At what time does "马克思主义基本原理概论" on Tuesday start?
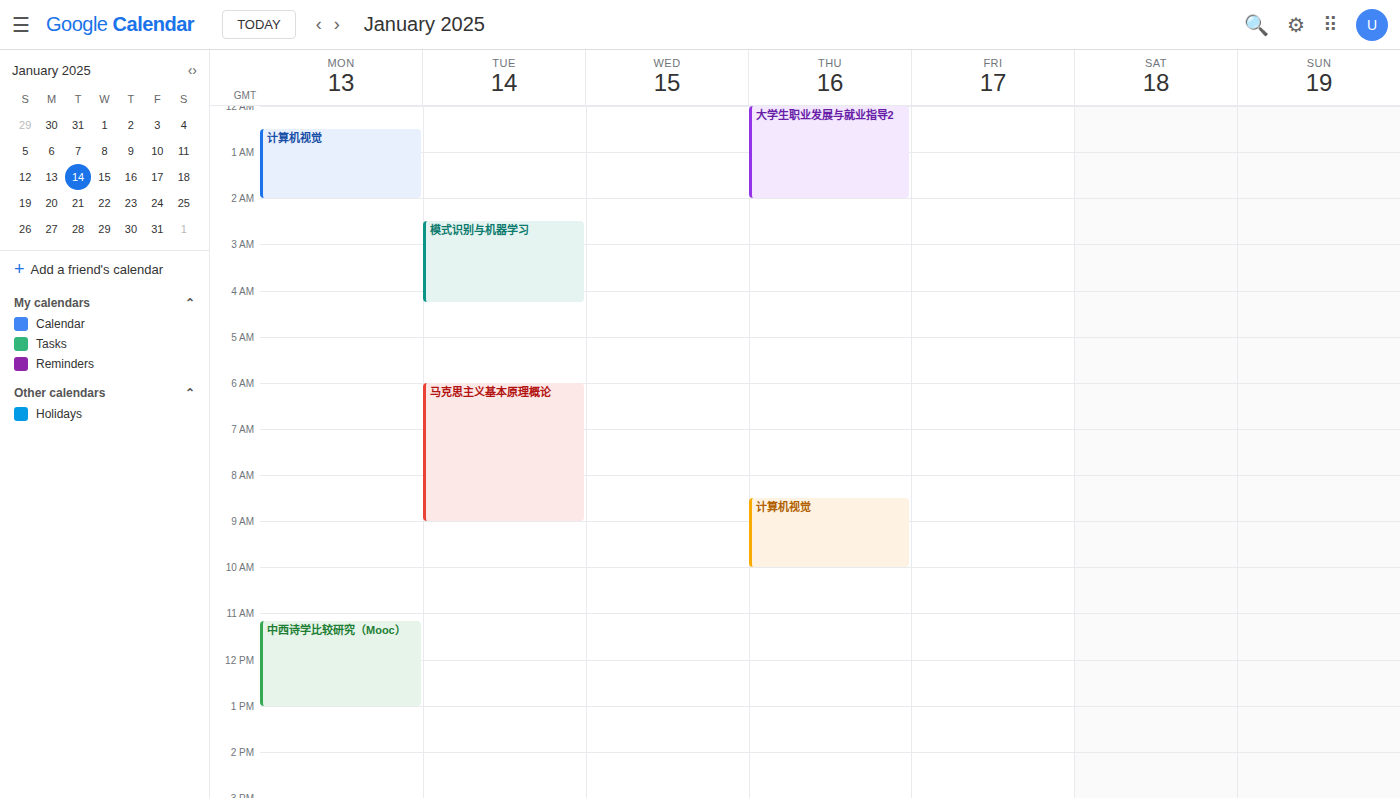
06:00